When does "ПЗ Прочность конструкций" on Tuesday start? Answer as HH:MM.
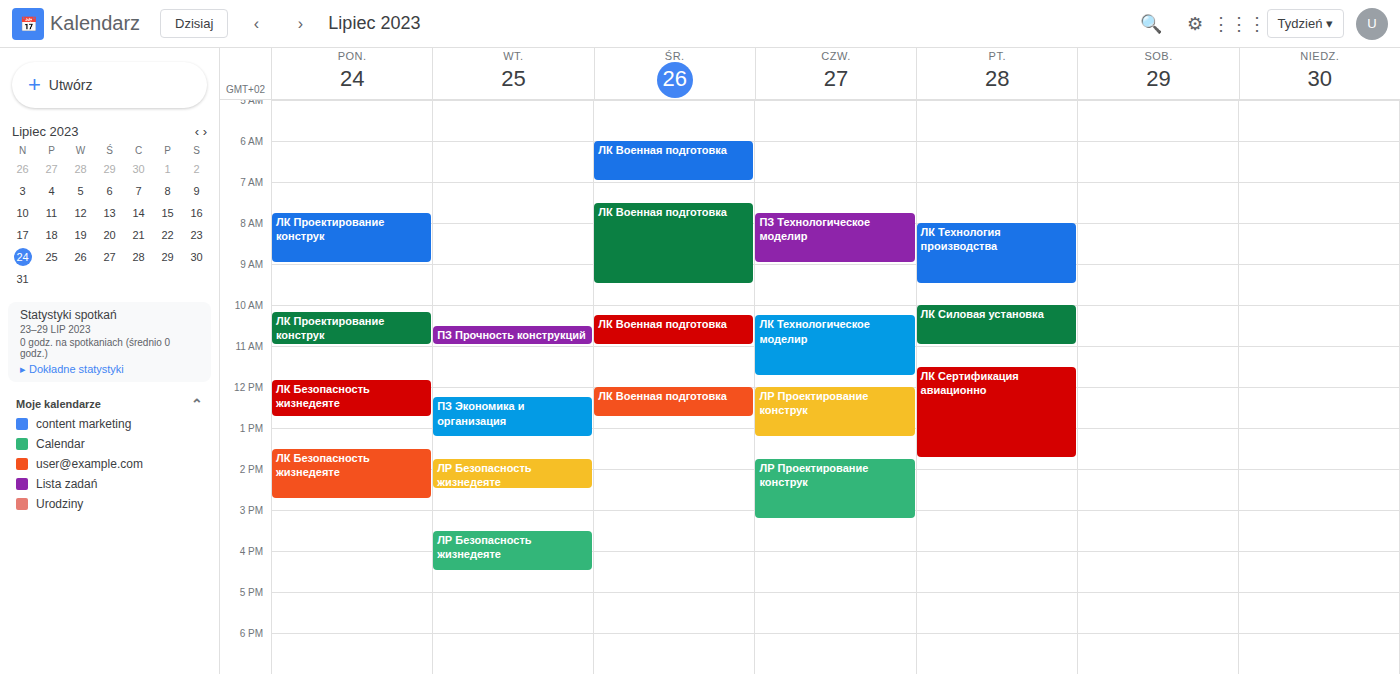
10:30